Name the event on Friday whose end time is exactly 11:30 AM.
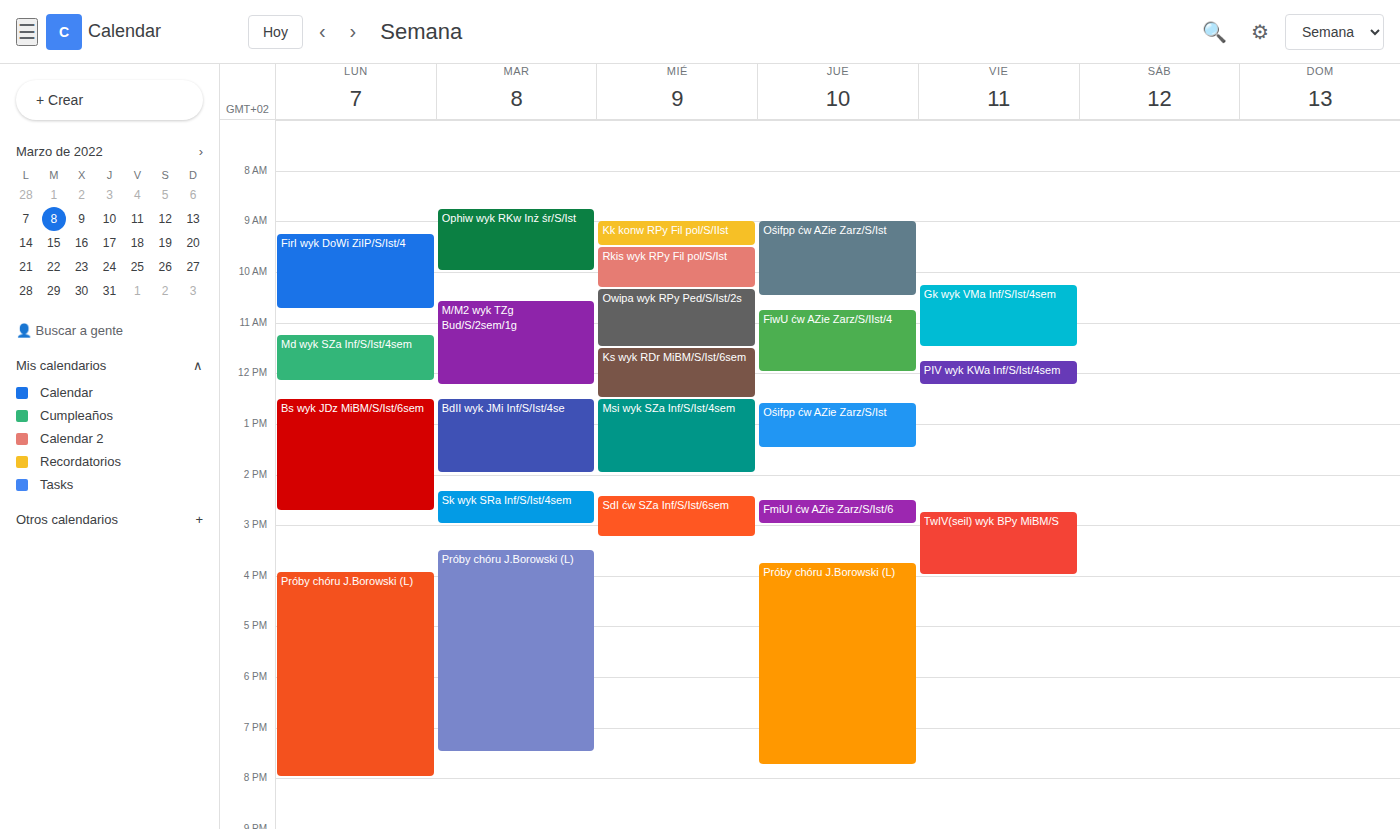
"Gk wyk VMa Inf/S/Ist/4sem"